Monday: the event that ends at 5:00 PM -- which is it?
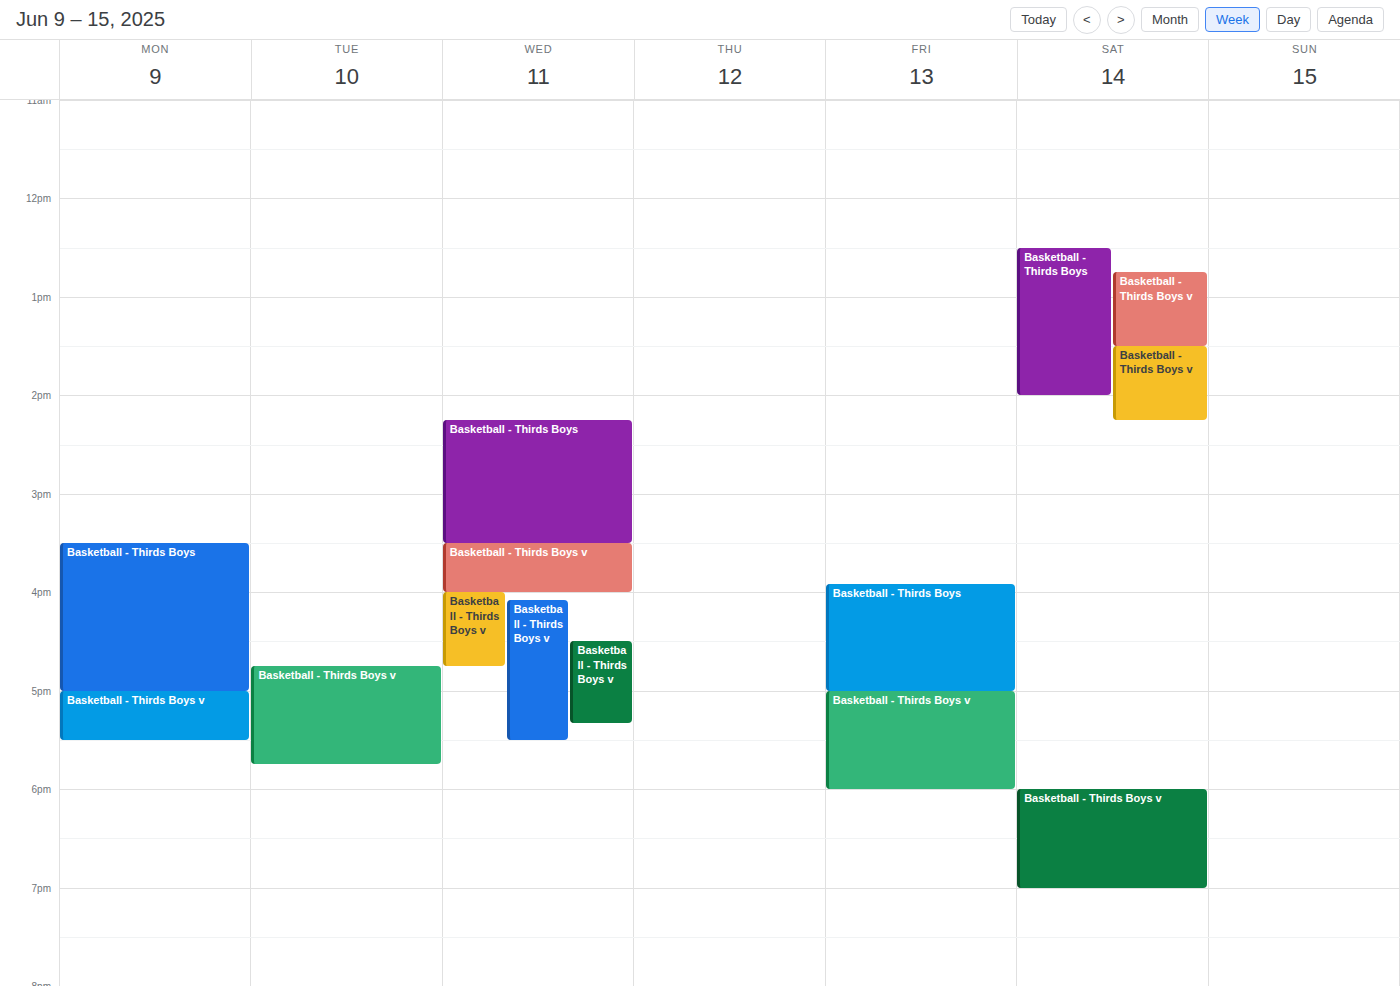
"Basketball - Thirds Boys"